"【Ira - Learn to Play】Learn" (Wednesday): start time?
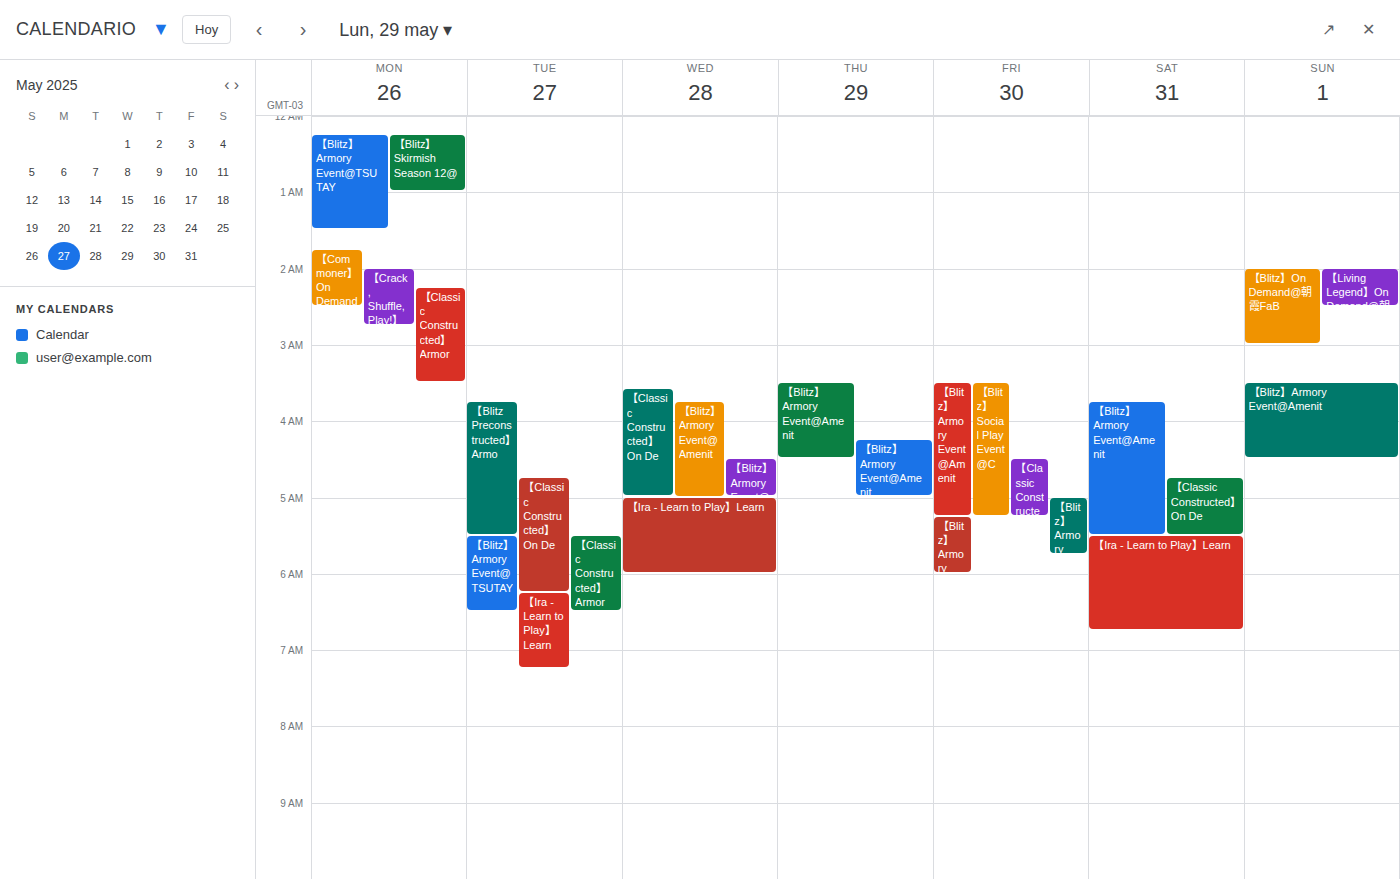
5:00 AM